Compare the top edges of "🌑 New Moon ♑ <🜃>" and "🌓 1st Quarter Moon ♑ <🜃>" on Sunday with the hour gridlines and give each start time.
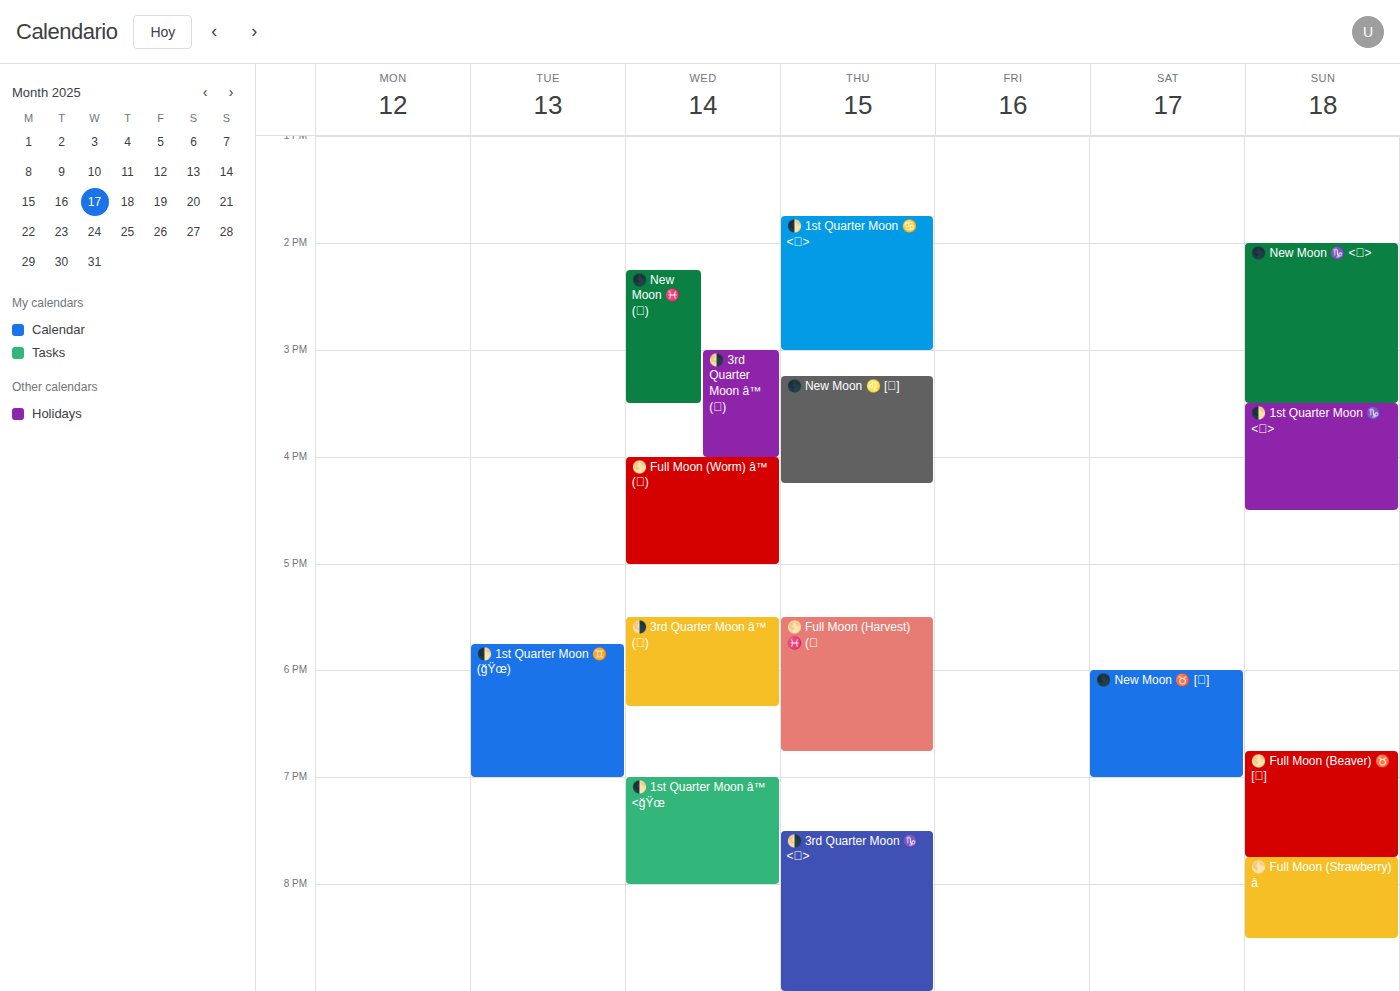
"🌑 New Moon ♑ <🜃>": 2:00 PM, exactly on the 2 PM line. "🌓 1st Quarter Moon ♑ <🜃>": 3:30 PM, halfway between the 3 PM and 4 PM lines.